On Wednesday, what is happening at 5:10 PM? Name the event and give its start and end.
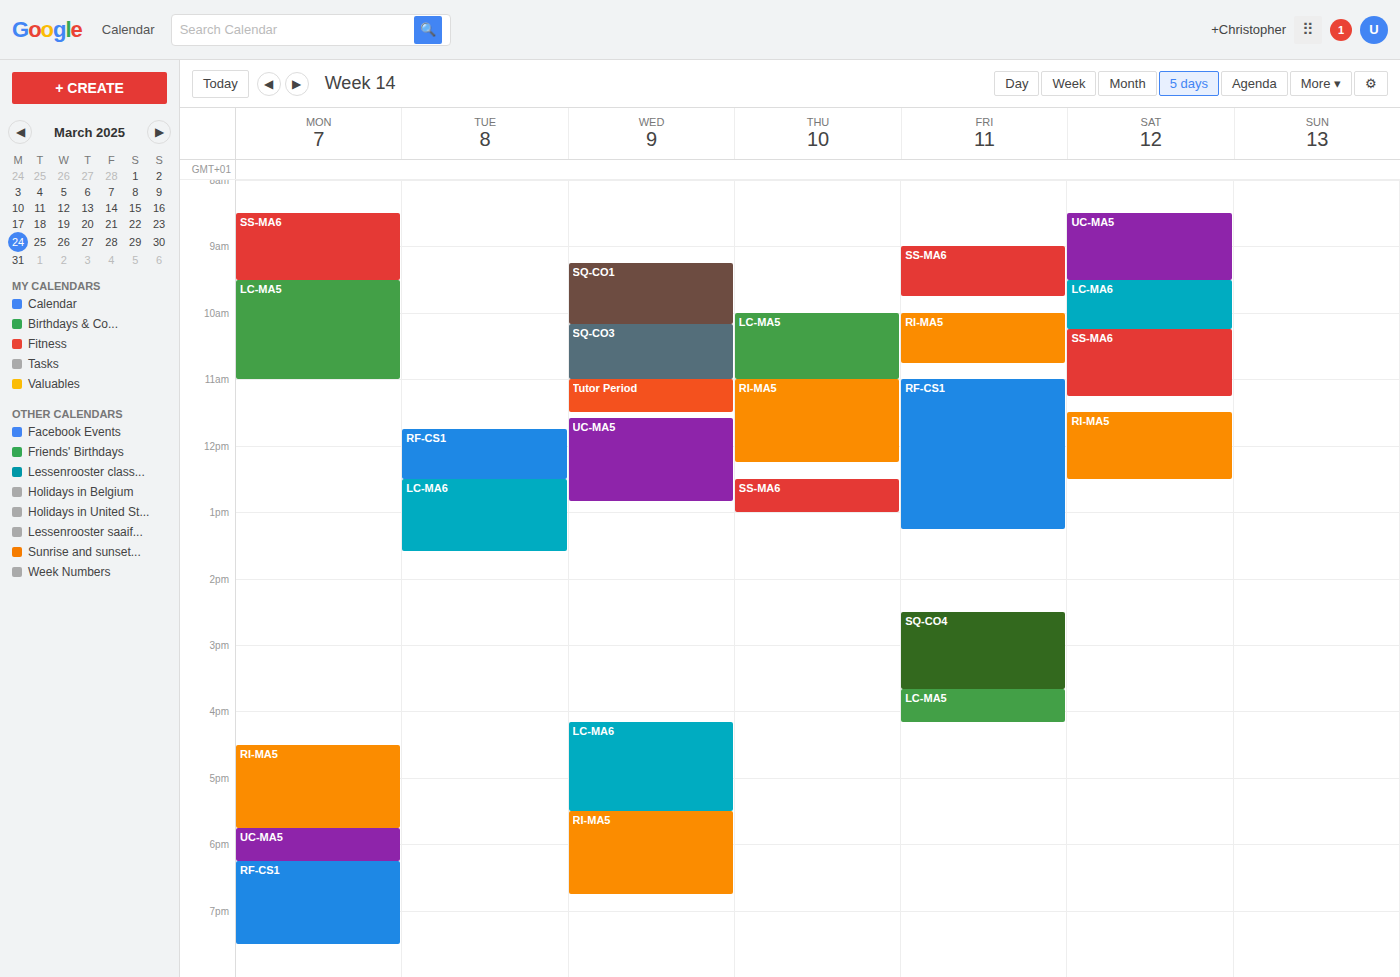
"LC-MA6", 4:10 PM to 5:30 PM